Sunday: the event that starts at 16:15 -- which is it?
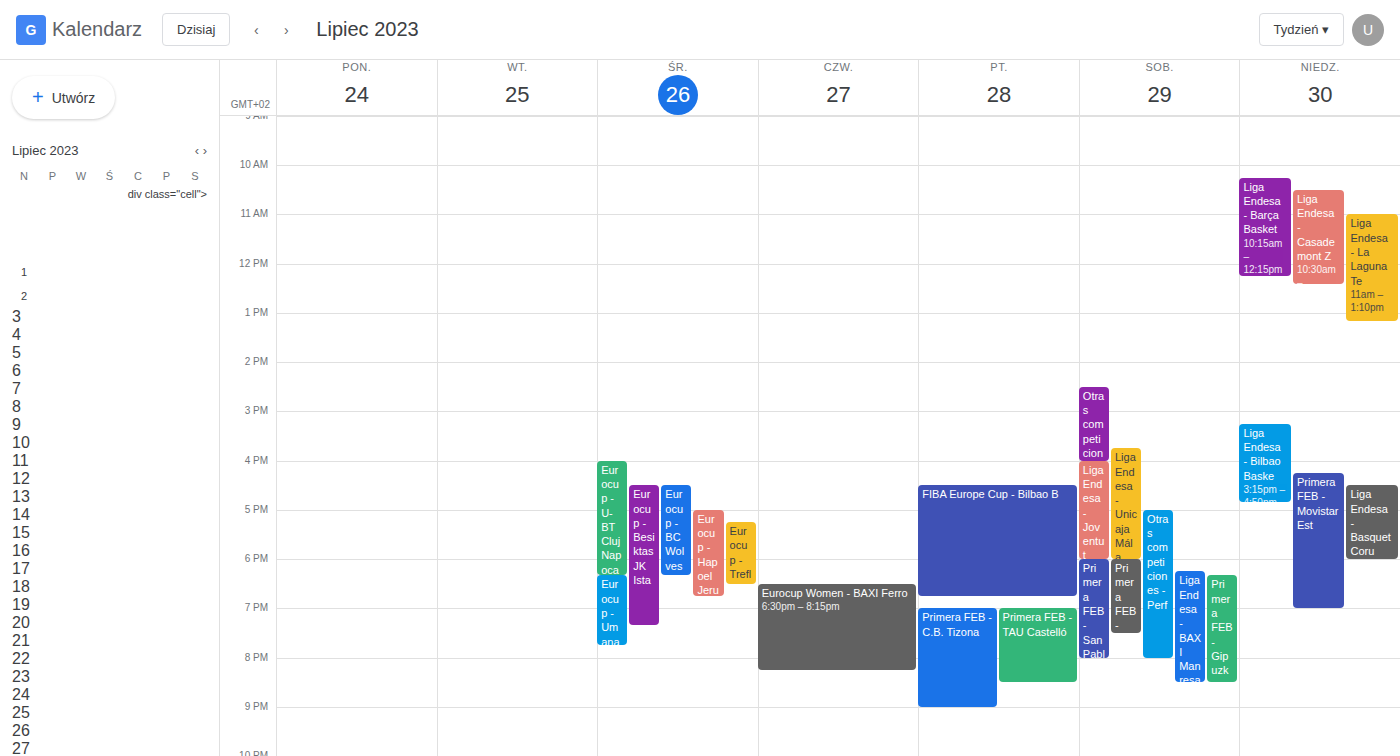
"Primera FEB - Movistar Est"